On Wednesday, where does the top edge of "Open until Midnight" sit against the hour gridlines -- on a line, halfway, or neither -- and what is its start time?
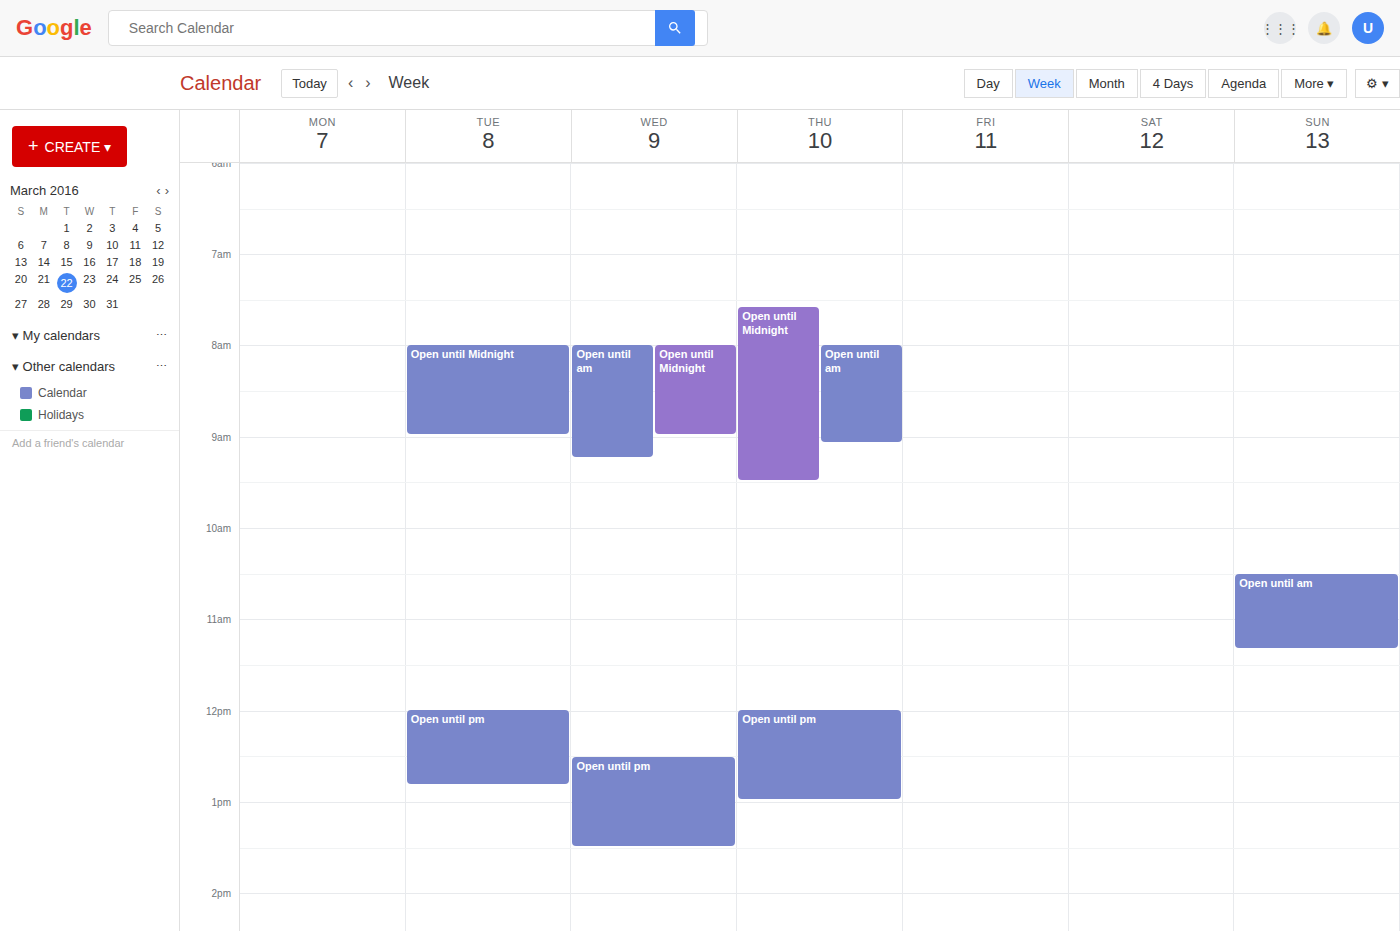
08:00 -- exactly on the 08:00 line.